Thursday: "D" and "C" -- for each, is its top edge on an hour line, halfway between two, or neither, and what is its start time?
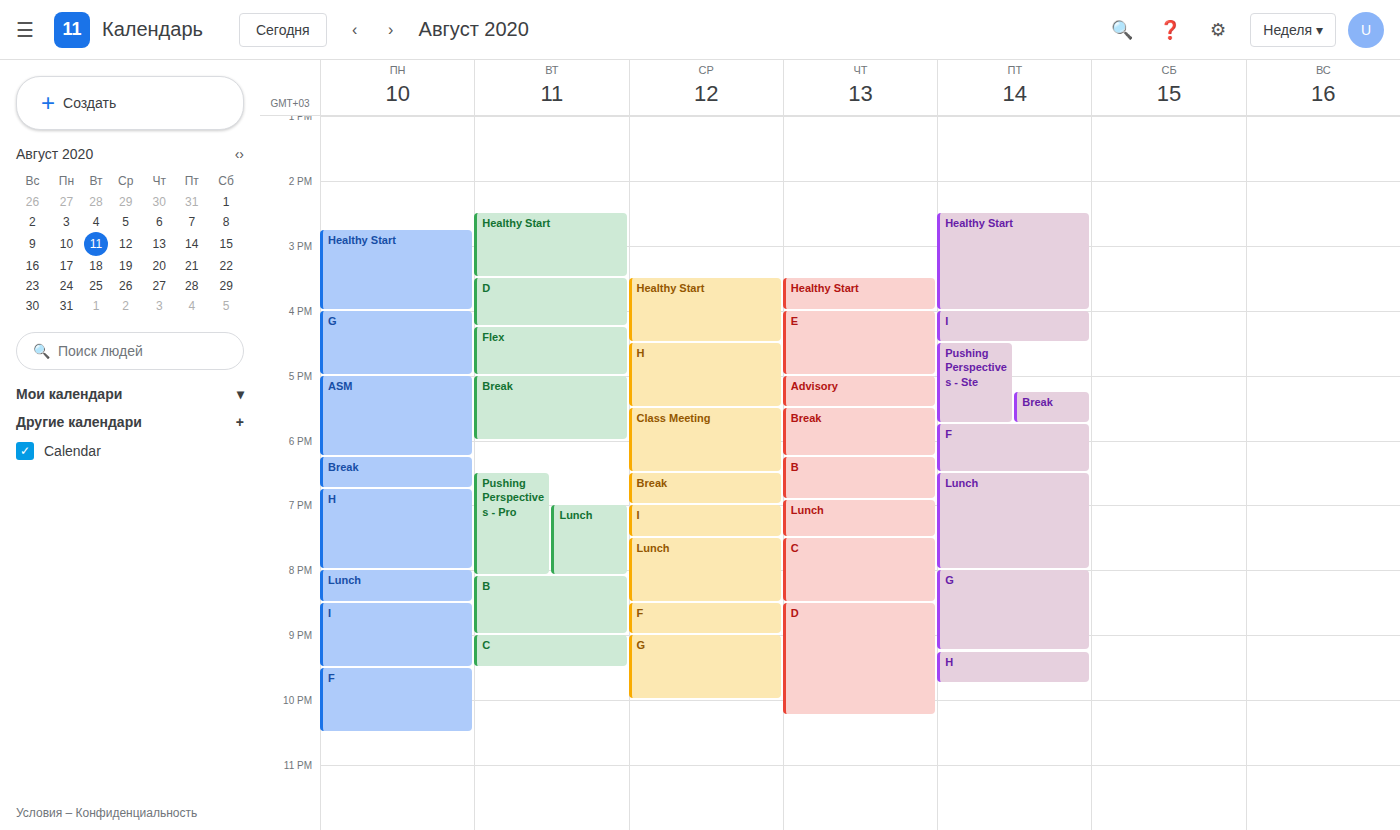
"D": 20:30, halfway between the 20:00 and 21:00 lines. "C": 19:30, halfway between the 19:00 and 20:00 lines.